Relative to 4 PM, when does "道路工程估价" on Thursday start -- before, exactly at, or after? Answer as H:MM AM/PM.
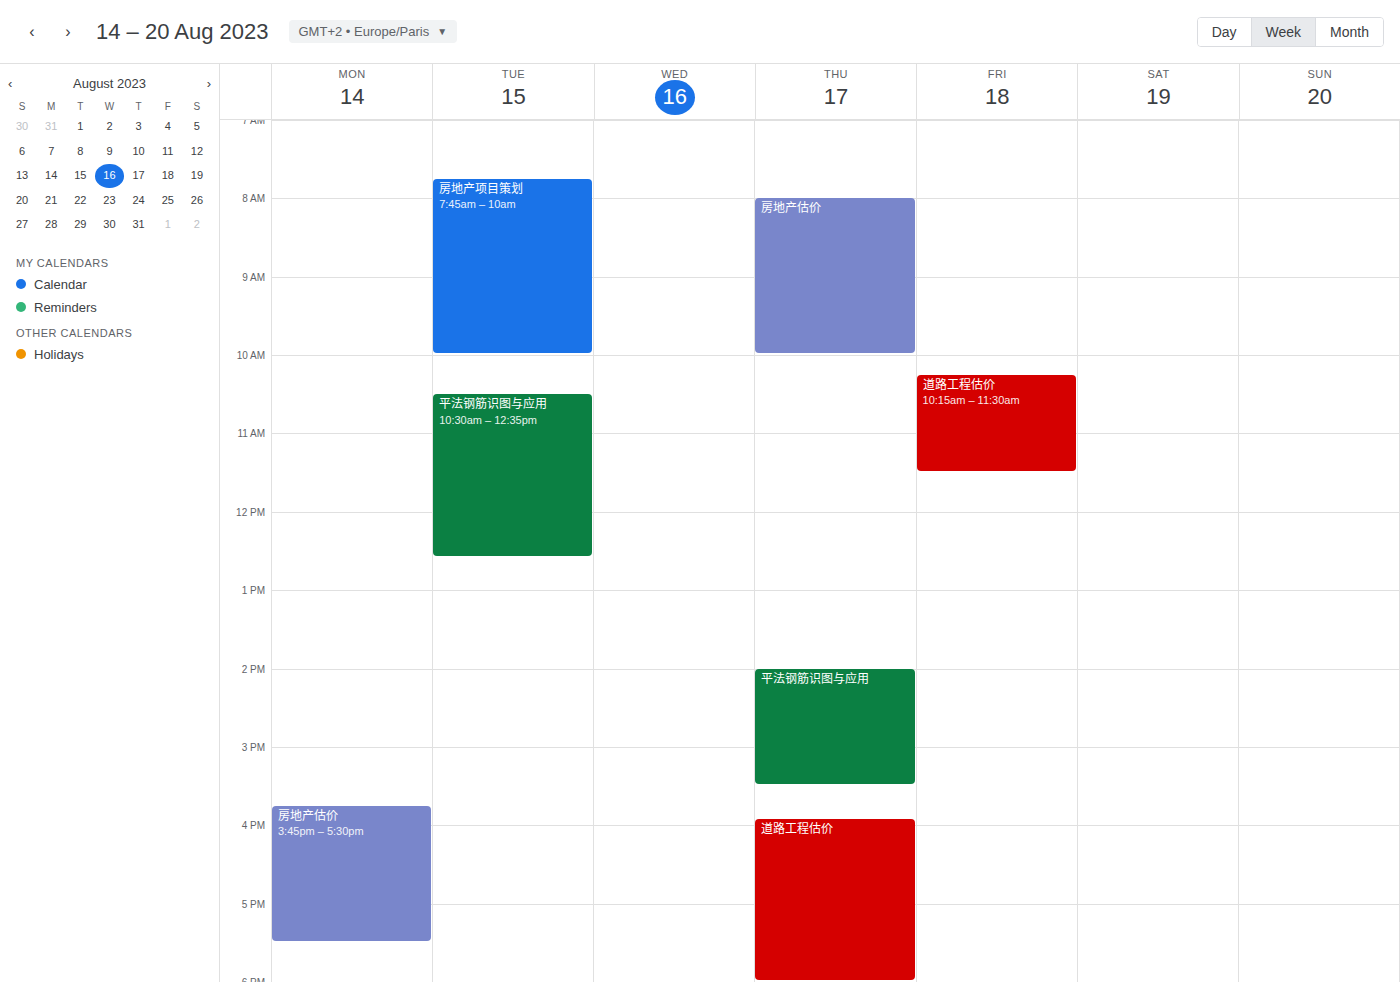
3:55 PM -- before 4 PM, 5 minutes above the 4 PM line.